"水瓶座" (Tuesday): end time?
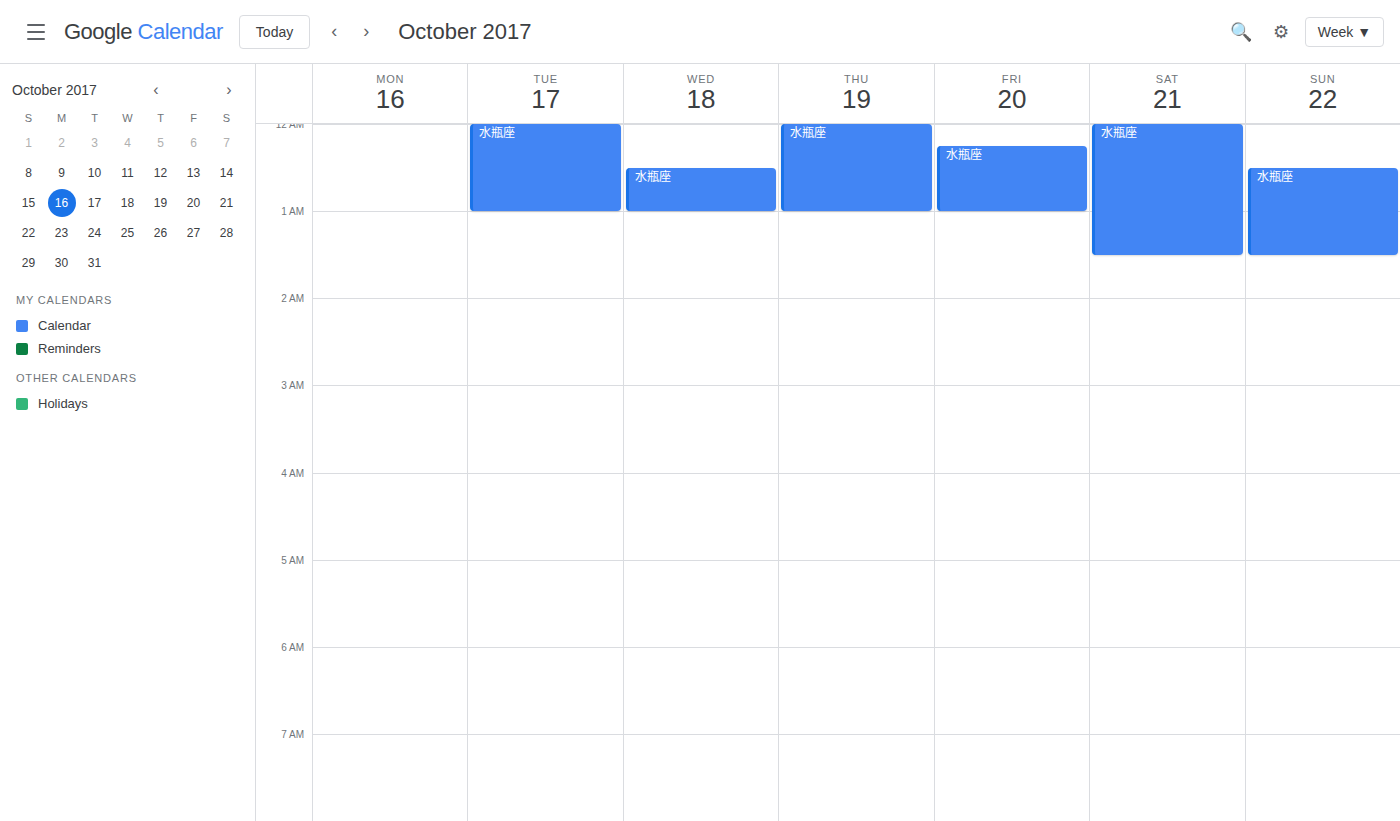
1:00 AM